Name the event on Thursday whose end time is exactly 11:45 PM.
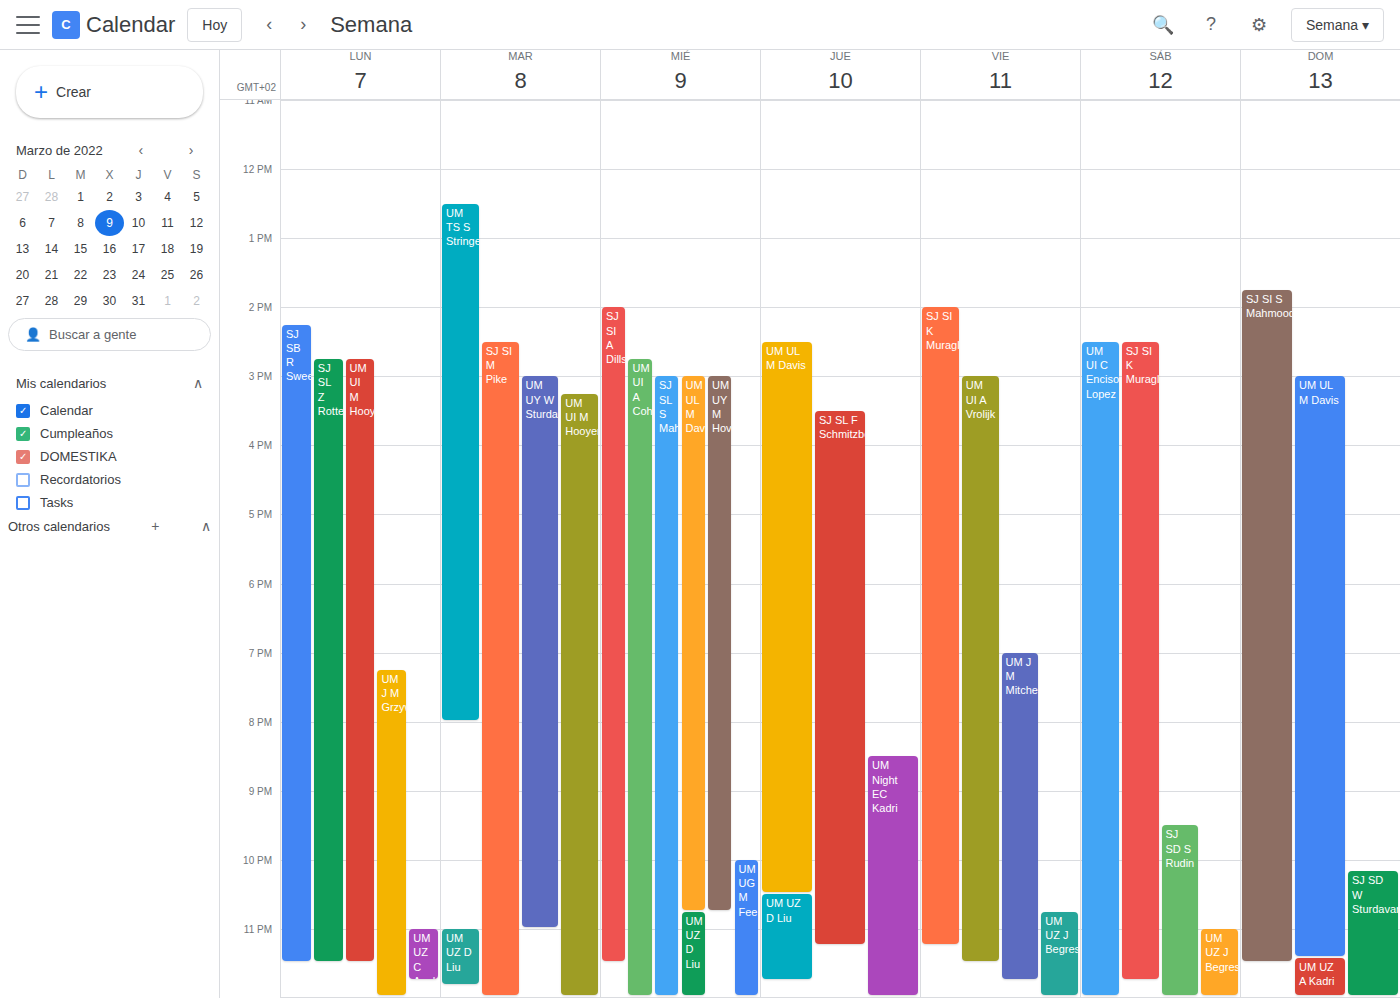
"UM UZ D Liu"